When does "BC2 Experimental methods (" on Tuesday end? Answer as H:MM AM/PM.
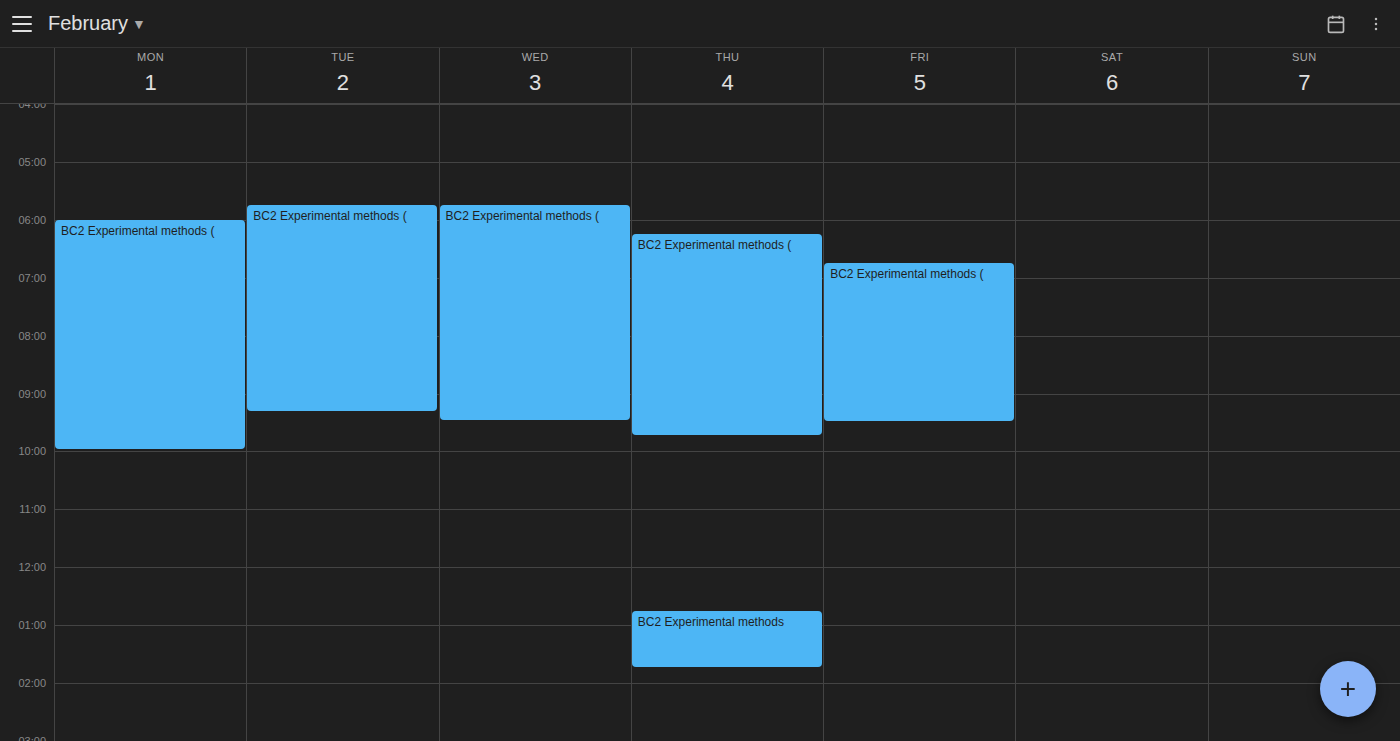
9:20 AM